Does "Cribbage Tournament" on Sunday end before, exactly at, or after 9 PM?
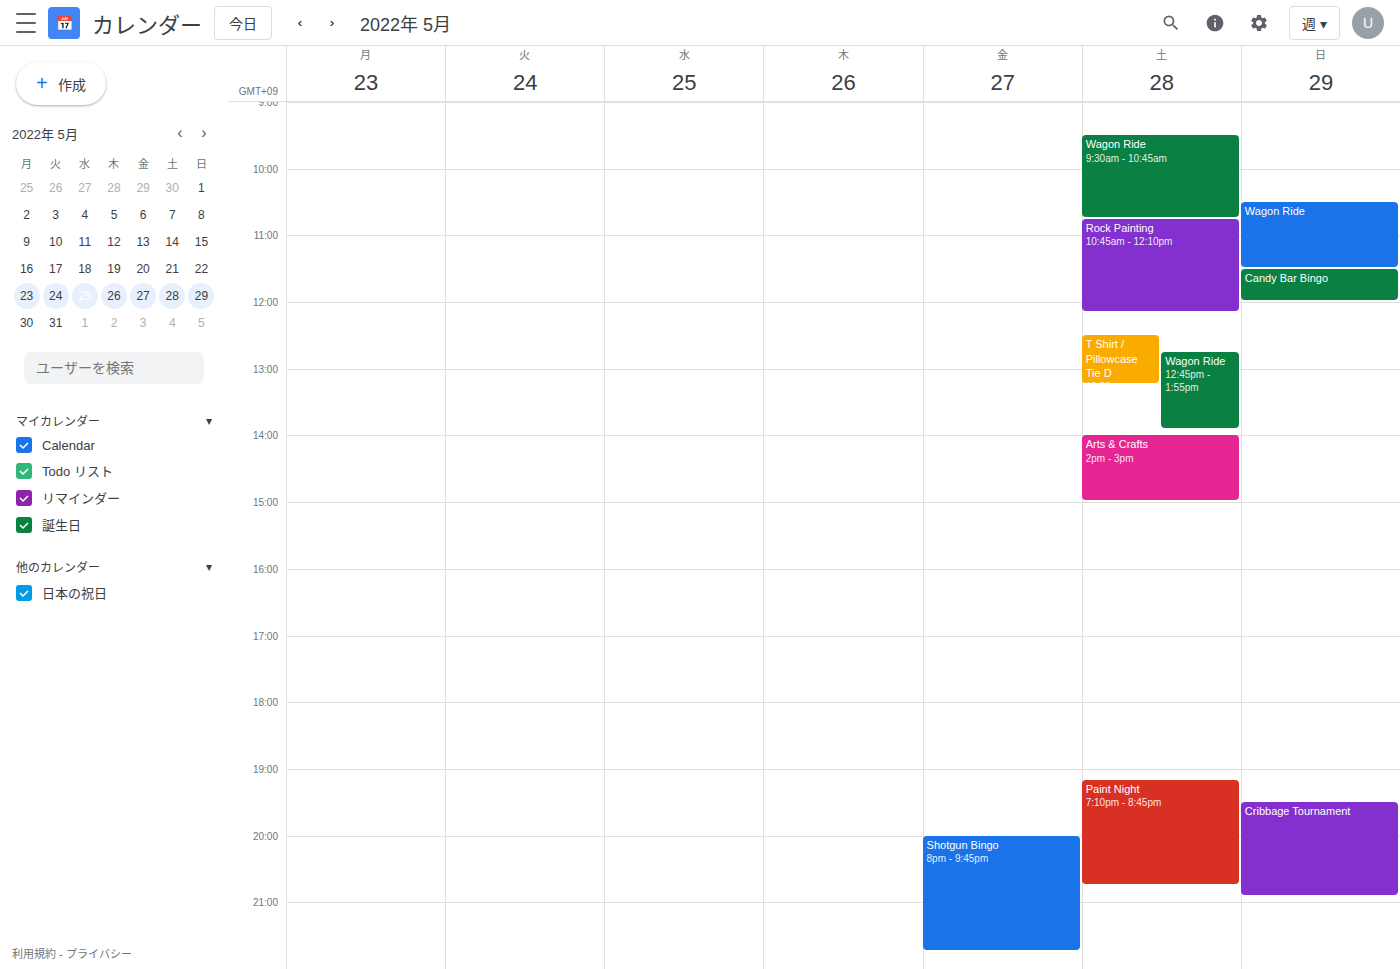
8:55 PM -- before 9 PM, 5 minutes above the 9 PM line.